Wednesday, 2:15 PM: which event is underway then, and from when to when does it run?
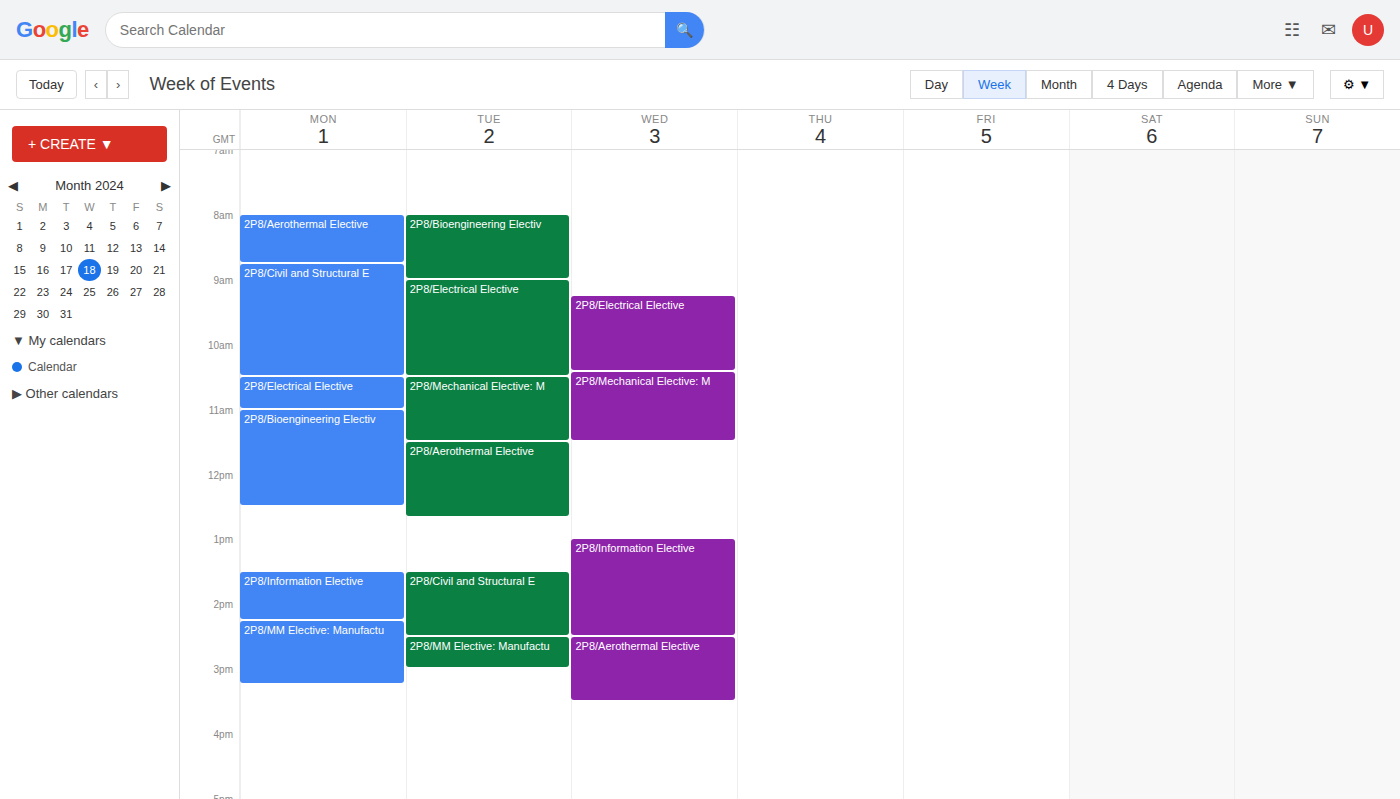
"2P8/Information Elective", 1:00 PM to 2:30 PM